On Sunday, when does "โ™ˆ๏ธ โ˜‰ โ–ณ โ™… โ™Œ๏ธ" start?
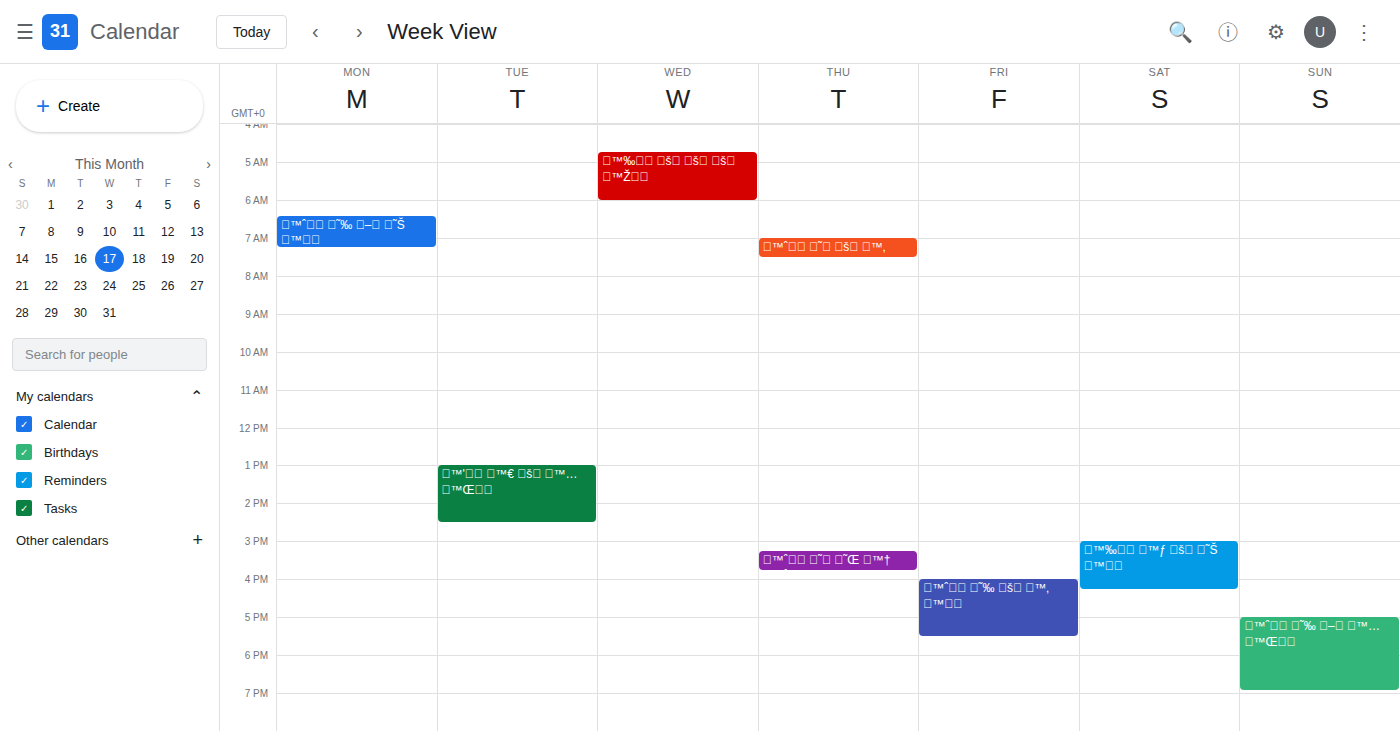
17:00